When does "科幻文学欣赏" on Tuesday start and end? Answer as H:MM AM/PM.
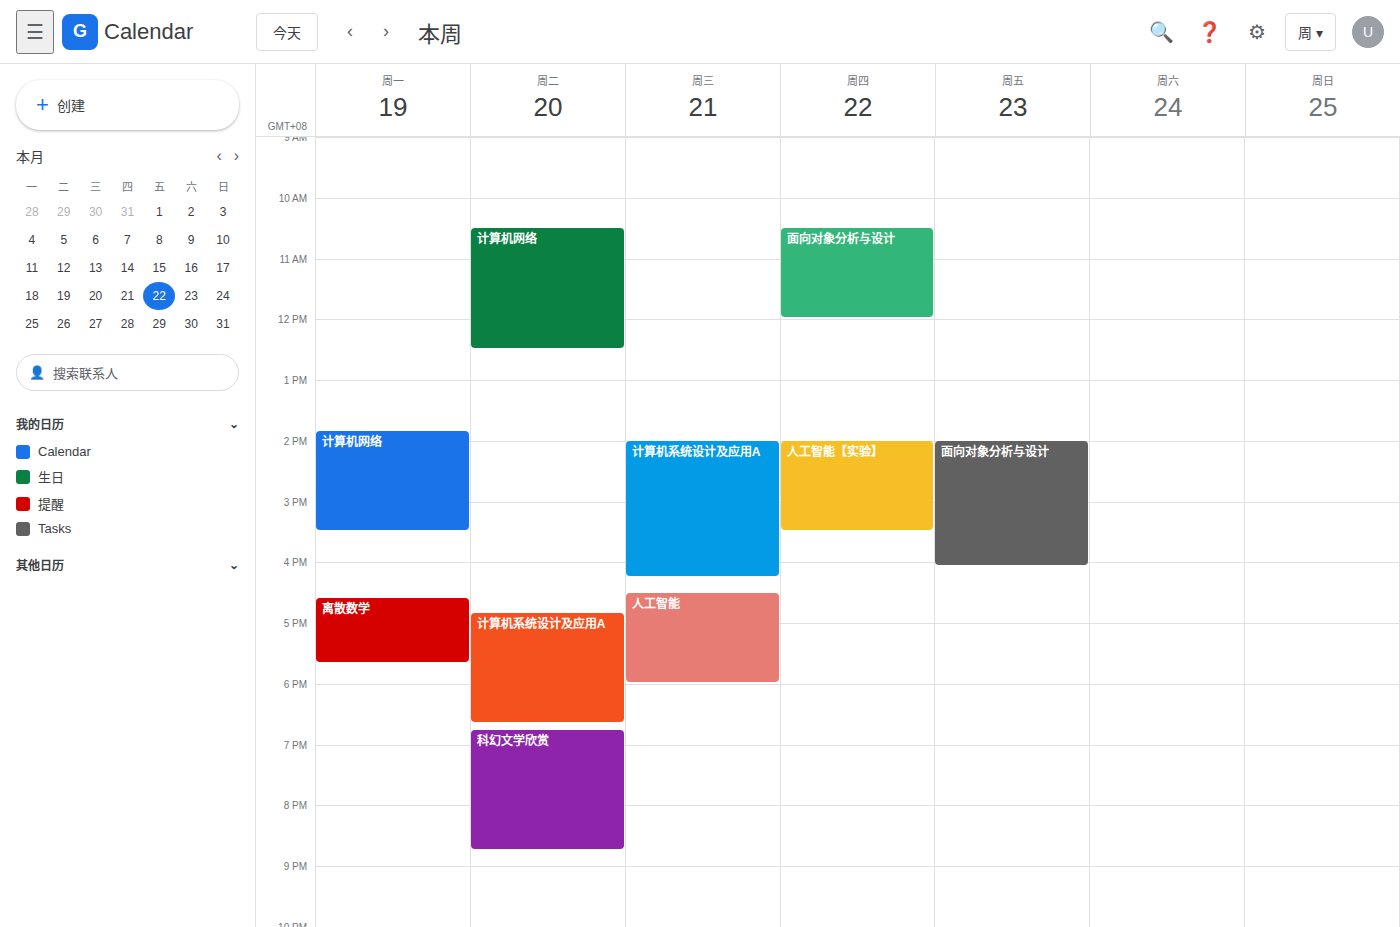
6:45 PM to 8:45 PM